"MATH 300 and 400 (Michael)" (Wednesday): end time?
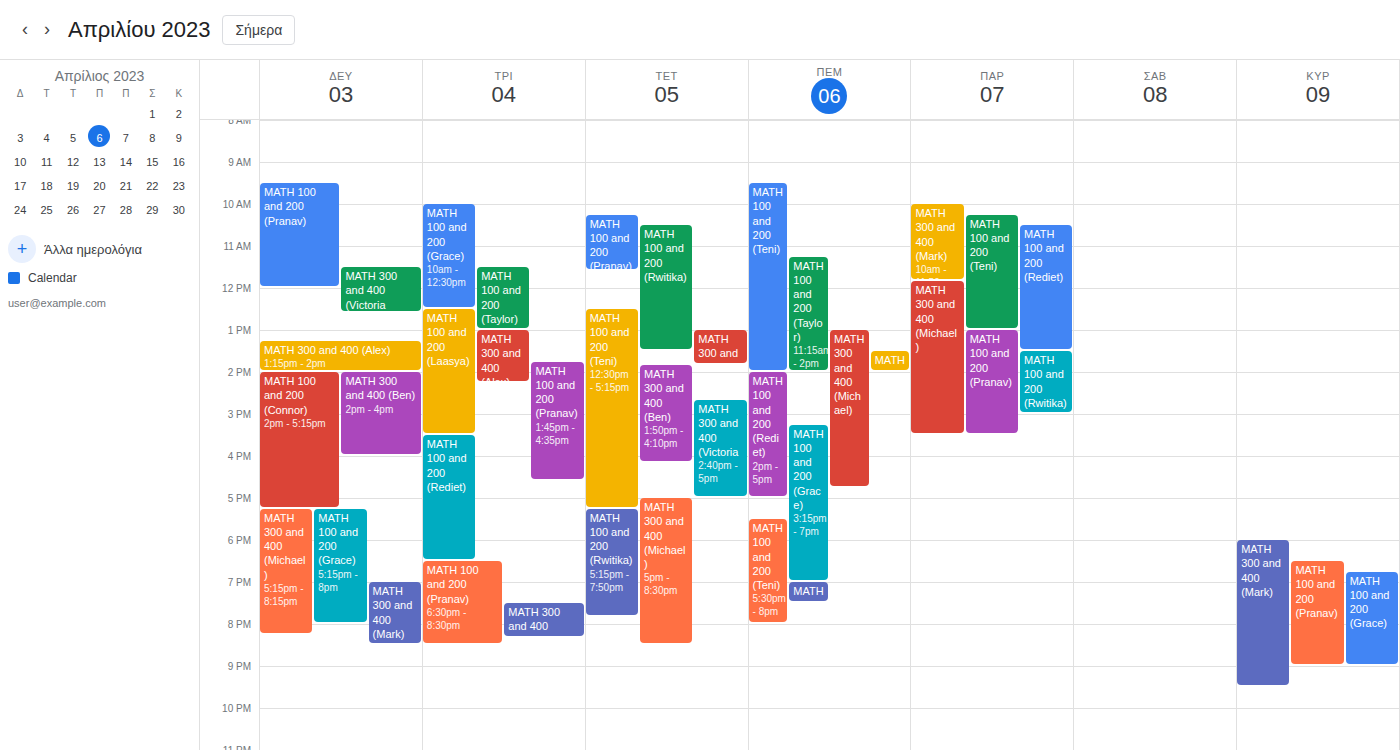
8:30 PM